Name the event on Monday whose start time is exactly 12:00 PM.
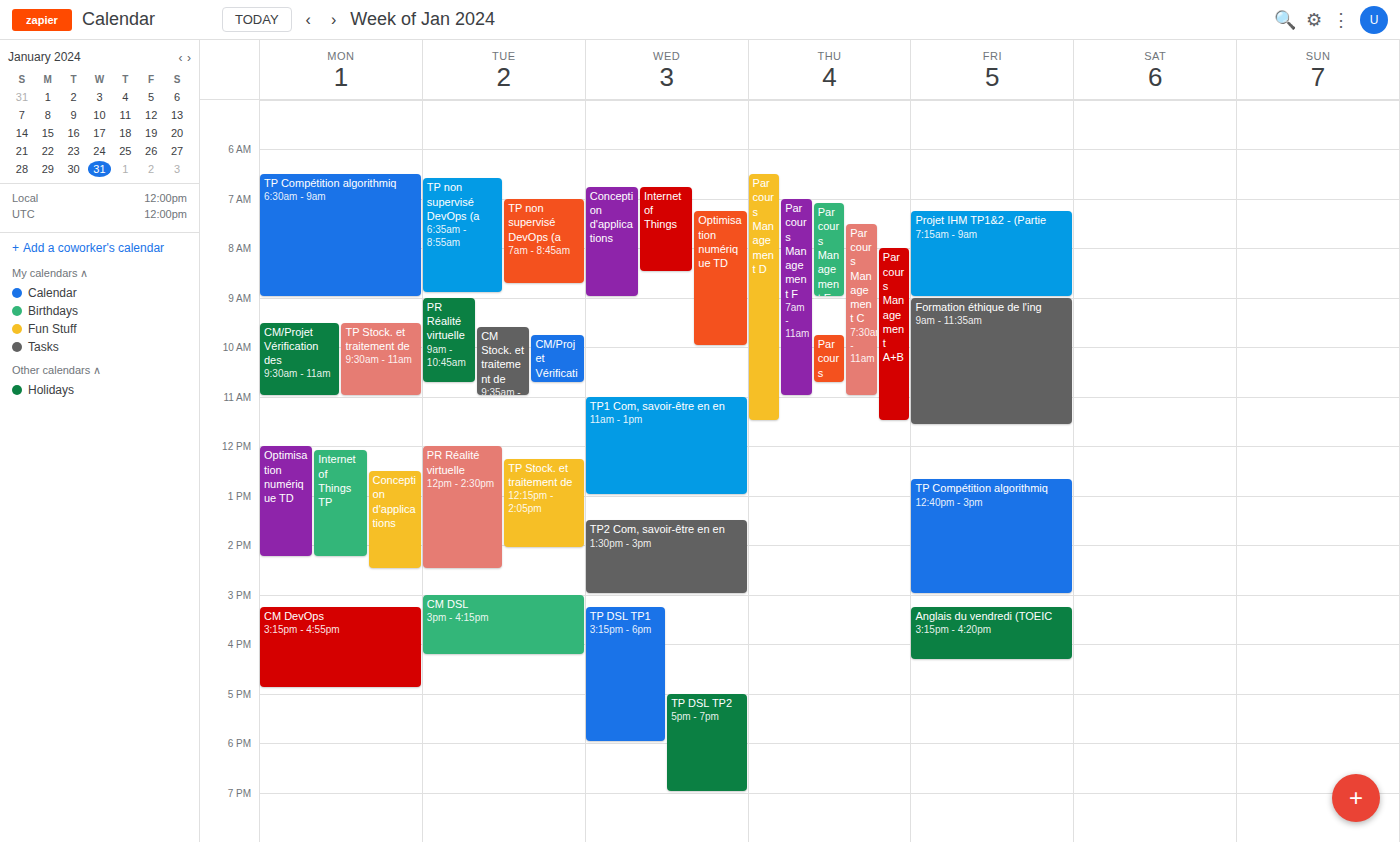
"Optimisation numérique TD"